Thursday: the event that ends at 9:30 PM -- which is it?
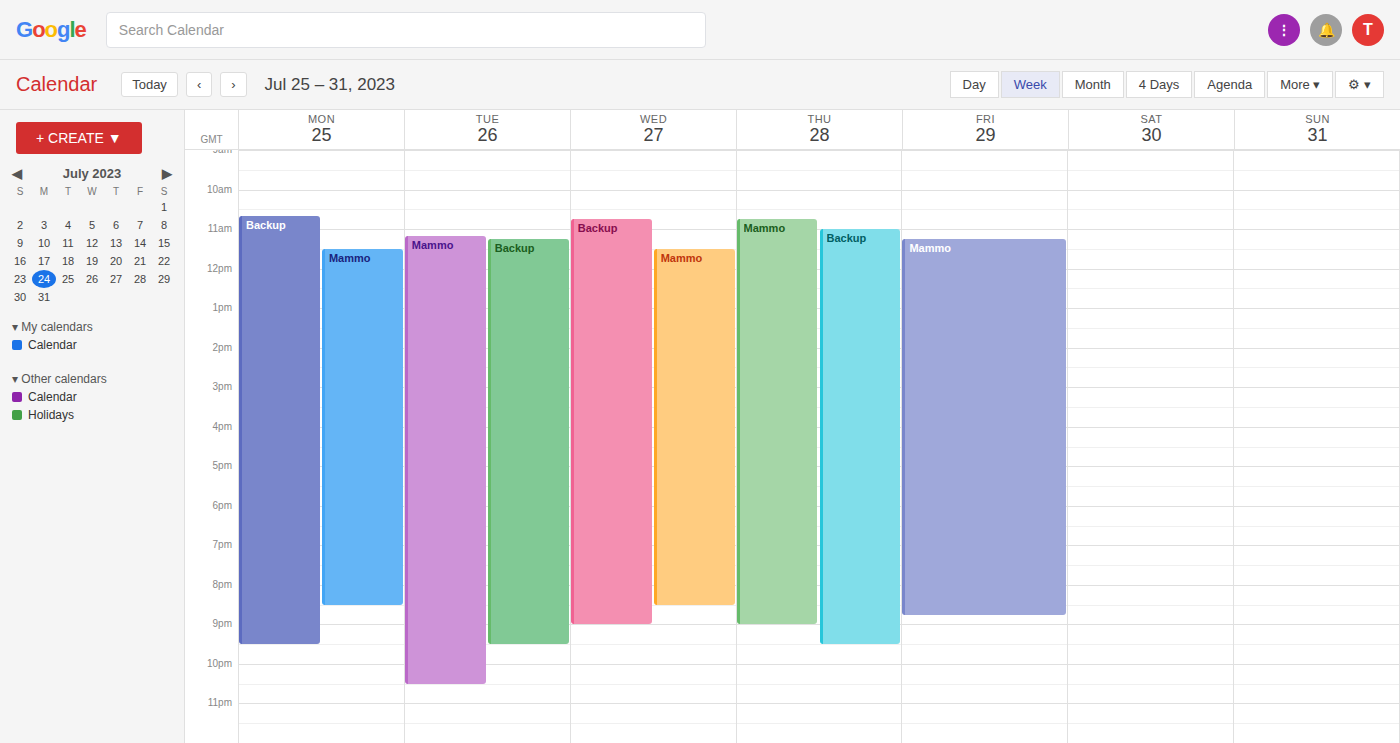
"Backup"